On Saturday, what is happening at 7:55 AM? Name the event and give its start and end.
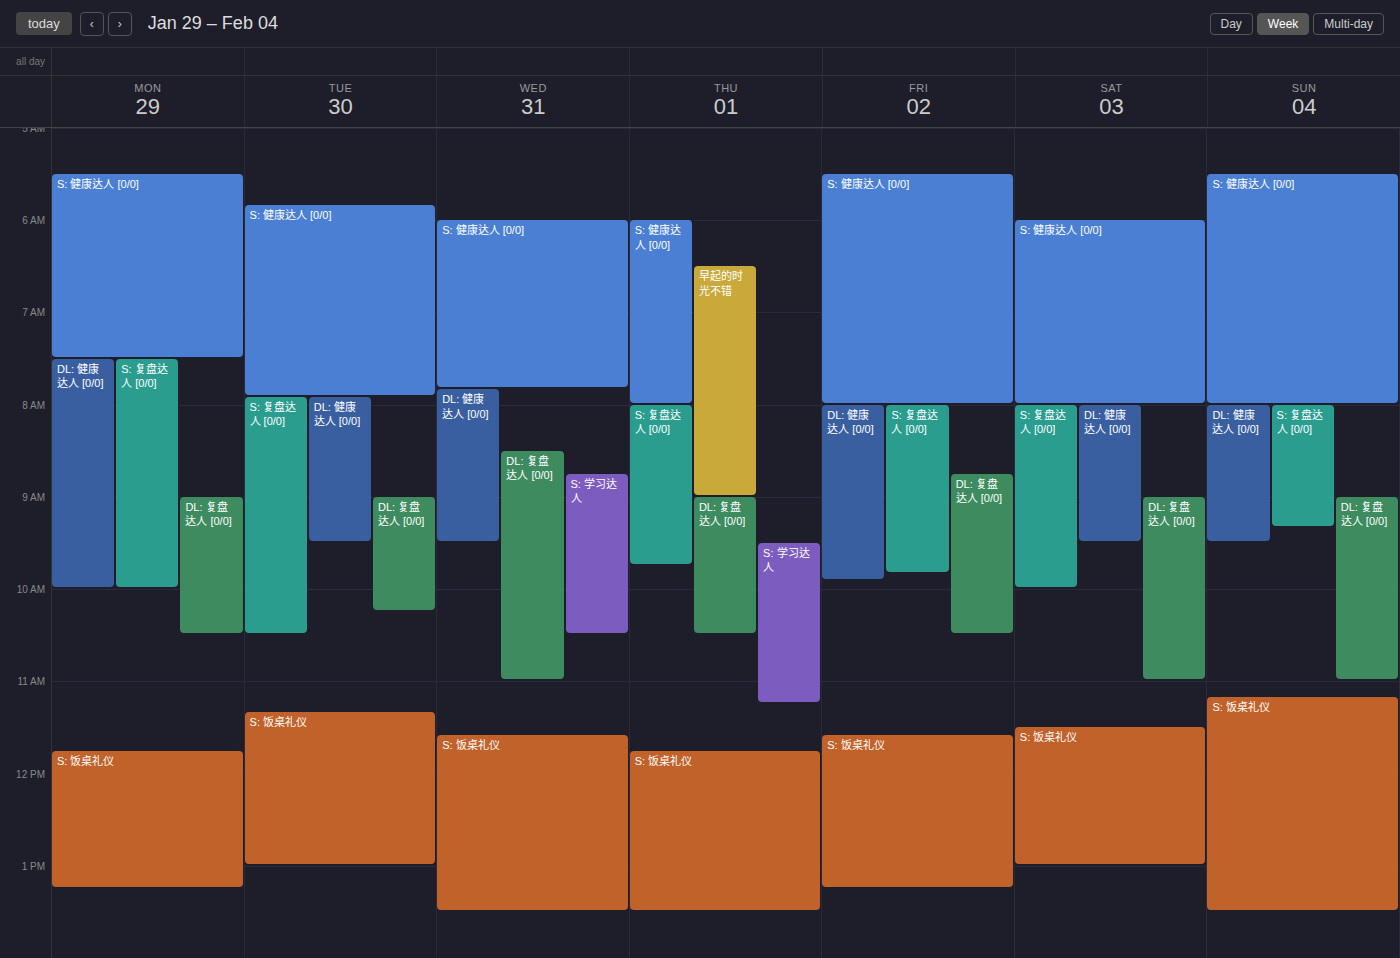
"S: 健康达人 [0/0]", 6:00 AM to 8:00 AM